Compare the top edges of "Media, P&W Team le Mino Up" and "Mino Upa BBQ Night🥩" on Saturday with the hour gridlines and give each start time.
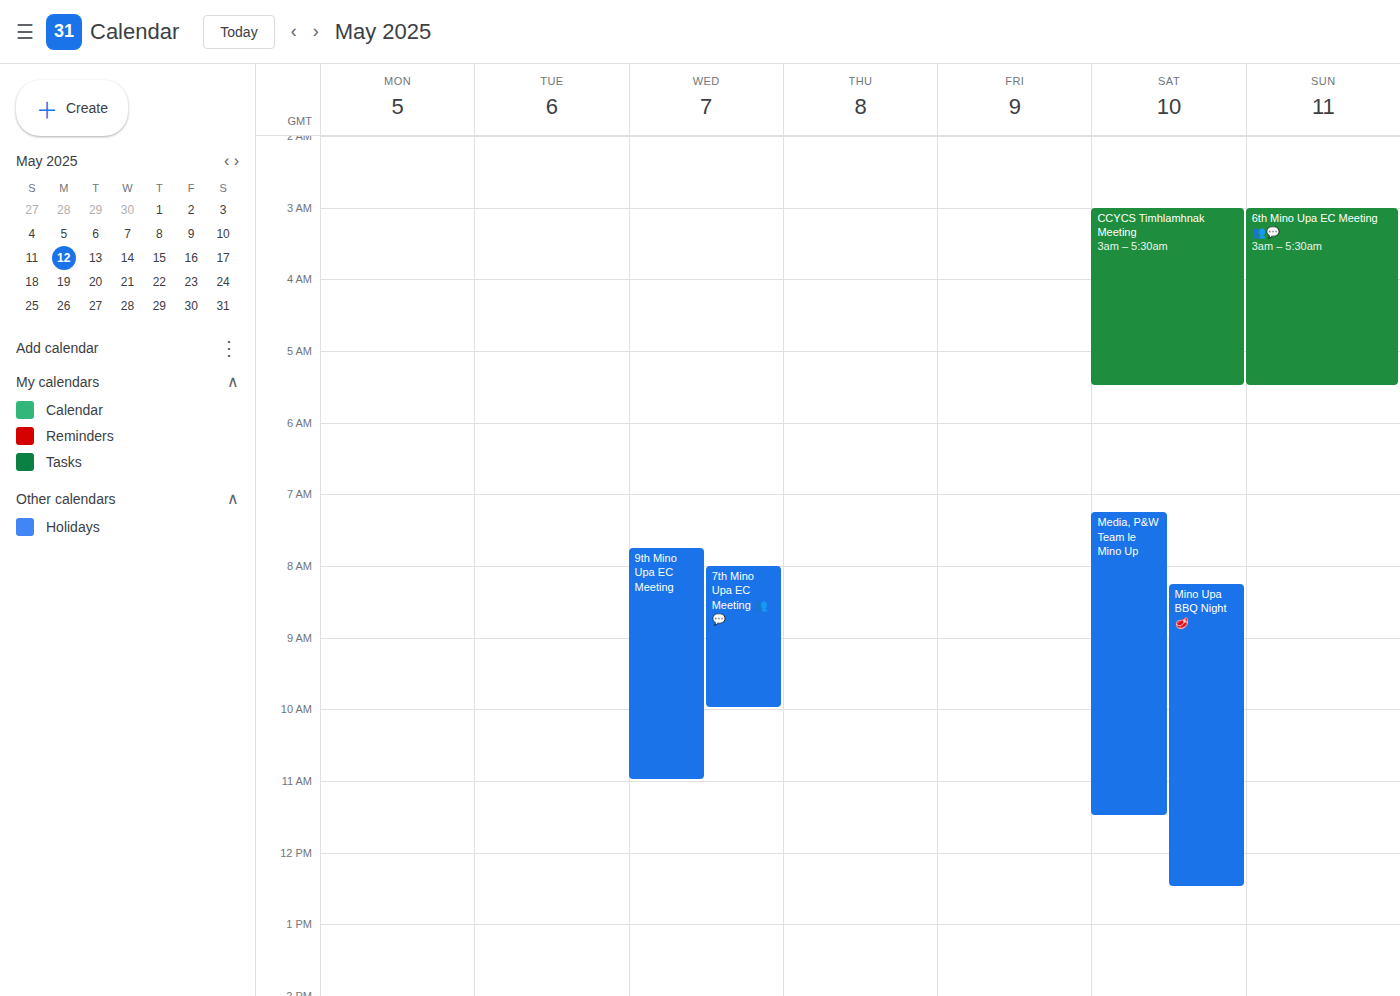
"Media, P&W Team le Mino Up": 7:15 AM, neither: a quarter of the way from the 7 AM line to the 8 AM line. "Mino Upa BBQ Night🥩": 8:15 AM, neither: a quarter of the way from the 8 AM line to the 9 AM line.